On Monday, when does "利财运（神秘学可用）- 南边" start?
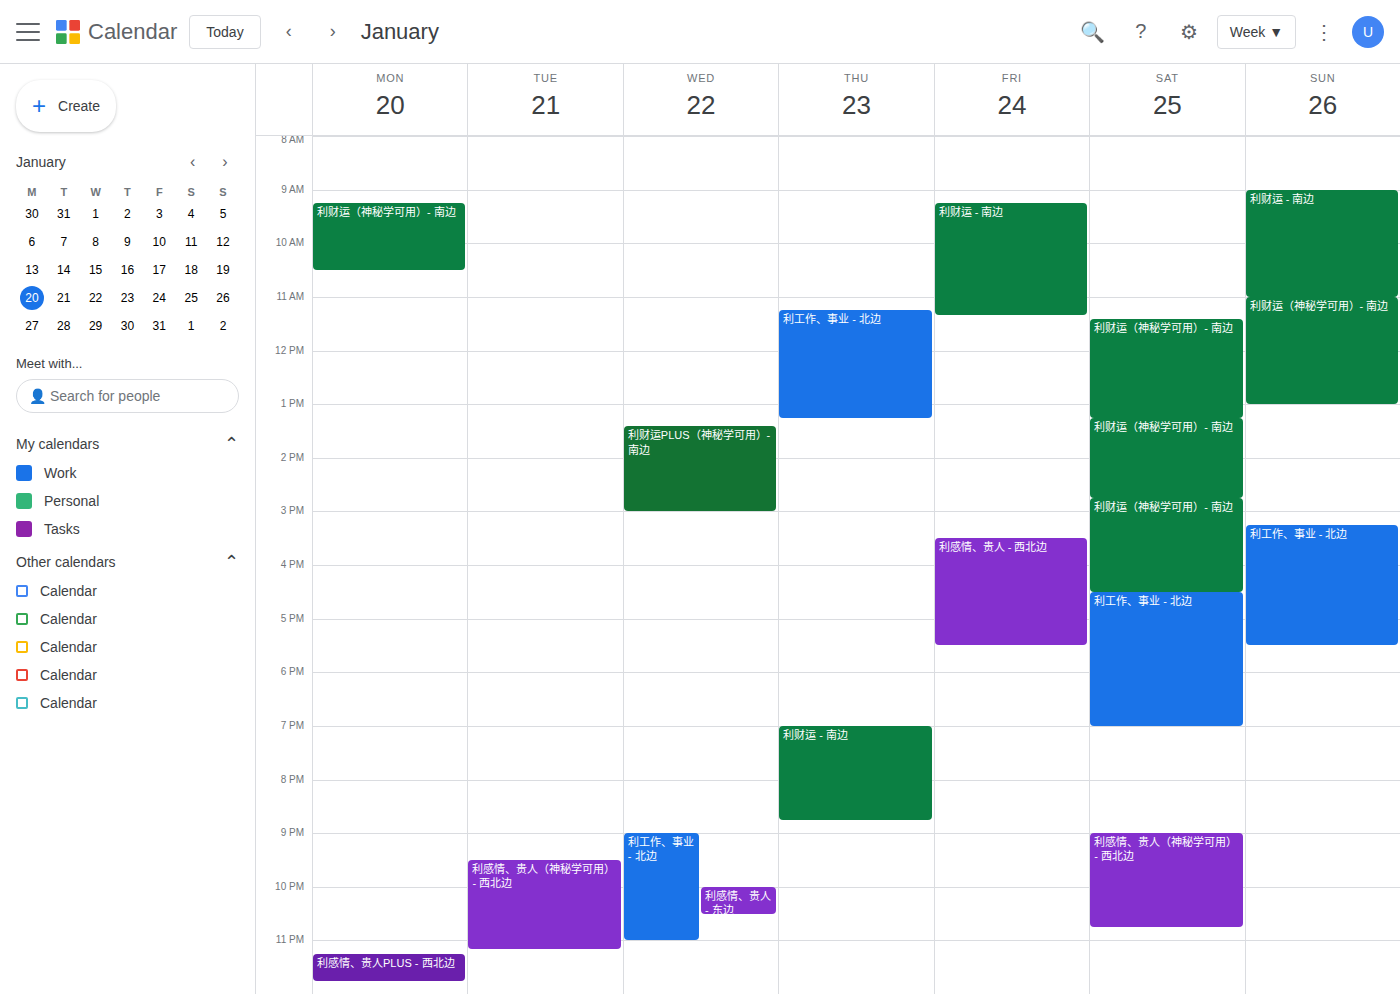
09:15